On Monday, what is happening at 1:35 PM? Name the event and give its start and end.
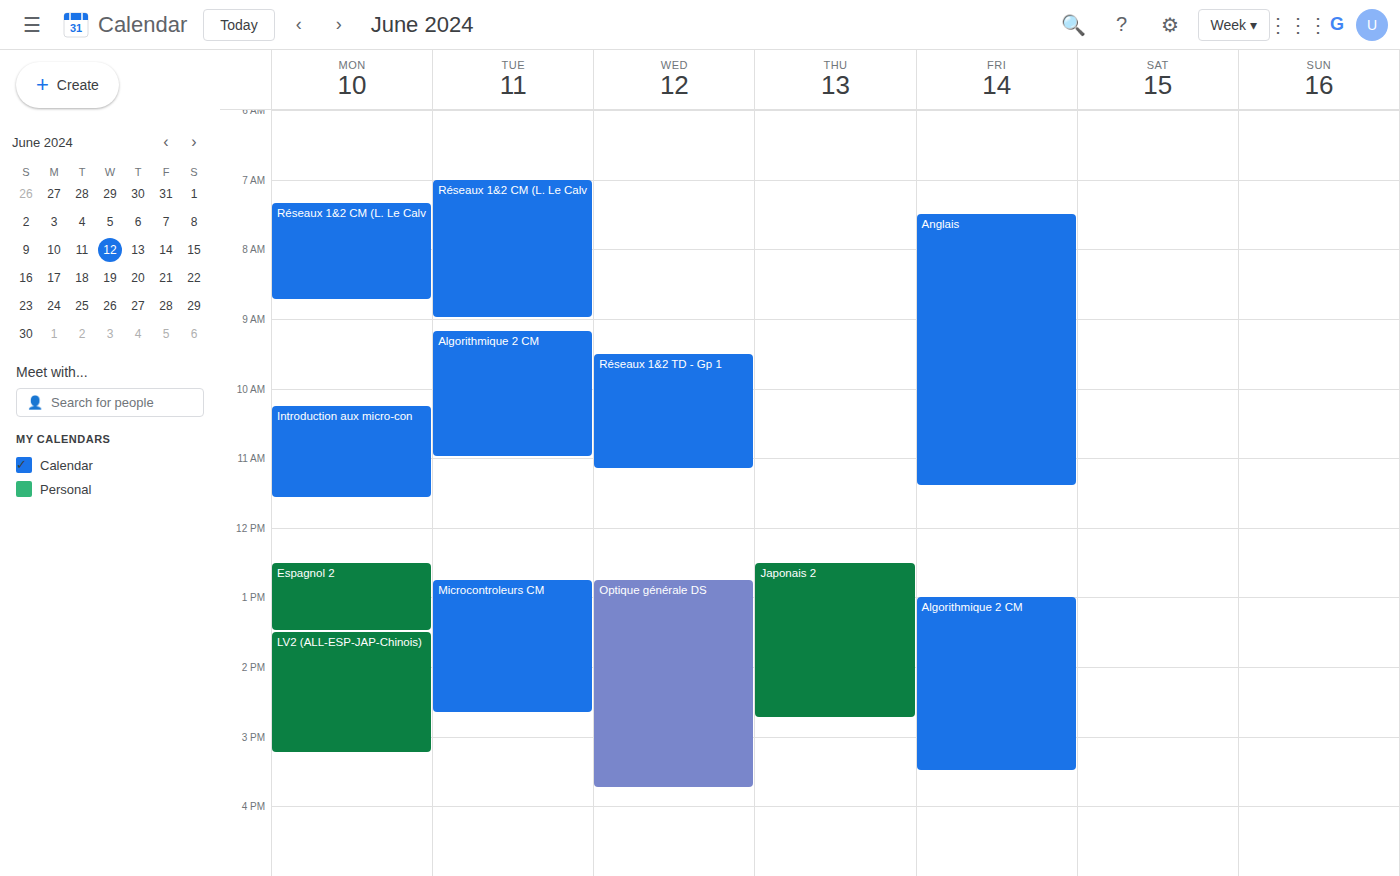
"LV2 (ALL-ESP-JAP-Chinois)", 1:30 PM to 3:15 PM